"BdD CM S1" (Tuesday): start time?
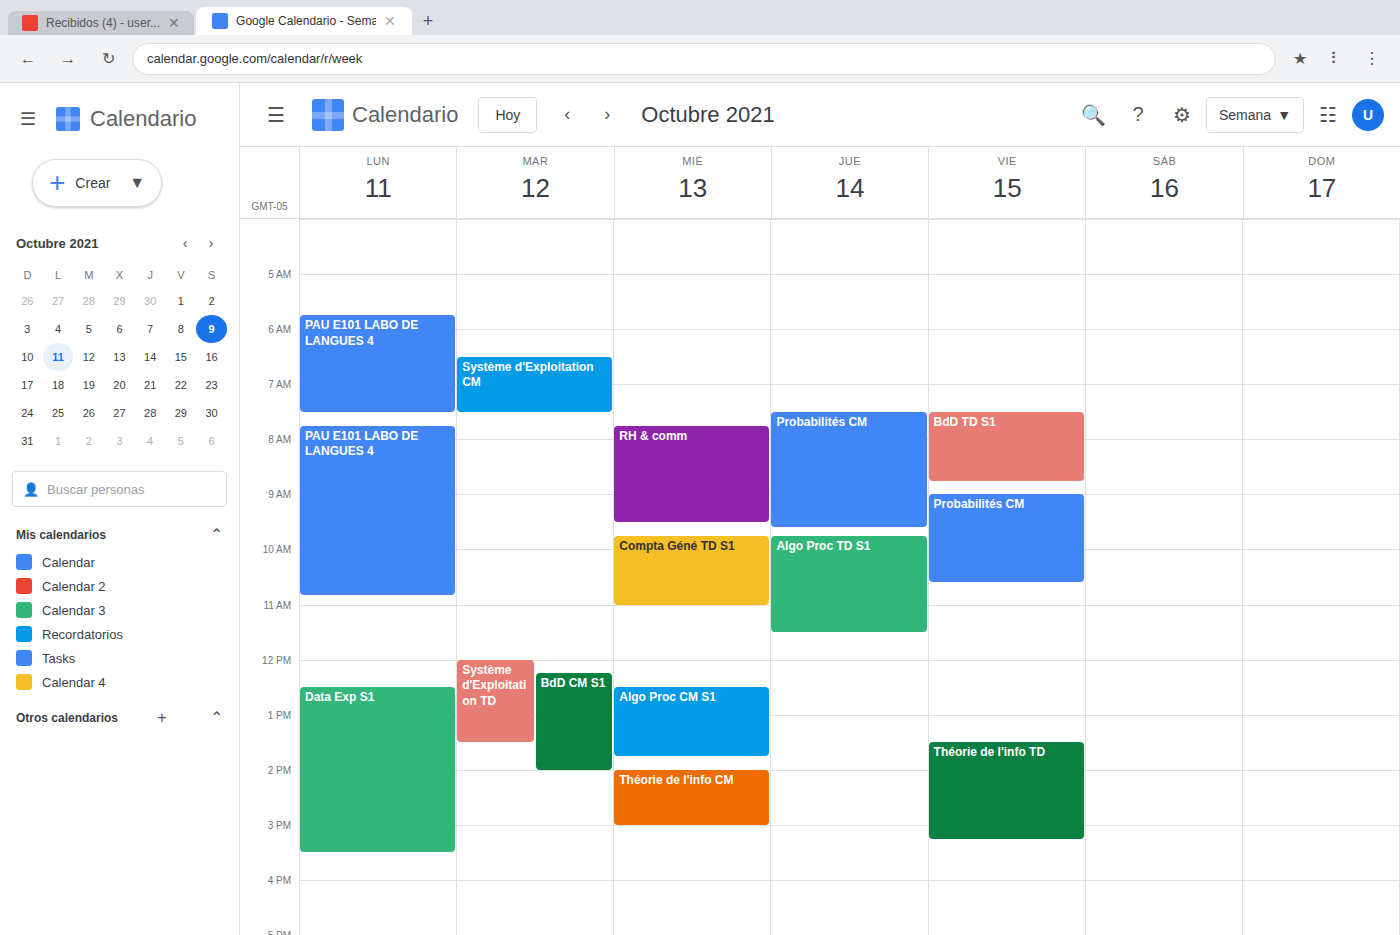
12:15 PM